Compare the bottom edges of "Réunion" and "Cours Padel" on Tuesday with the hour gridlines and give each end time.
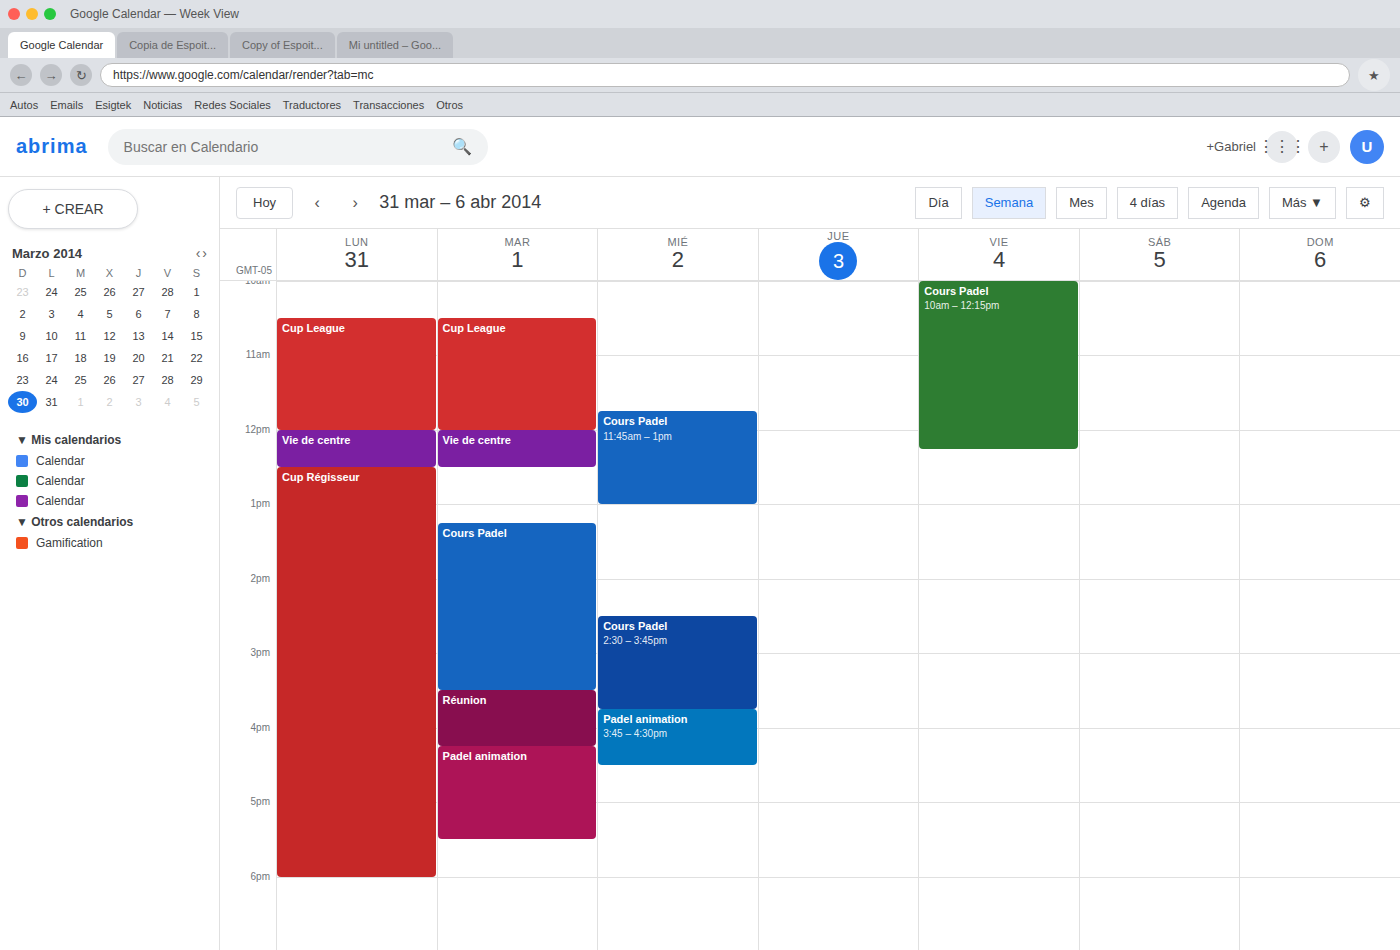
"Réunion": 4:15 PM, neither: a quarter of the way from the 4 PM line to the 5 PM line. "Cours Padel": 3:30 PM, halfway between the 3 PM and 4 PM lines.